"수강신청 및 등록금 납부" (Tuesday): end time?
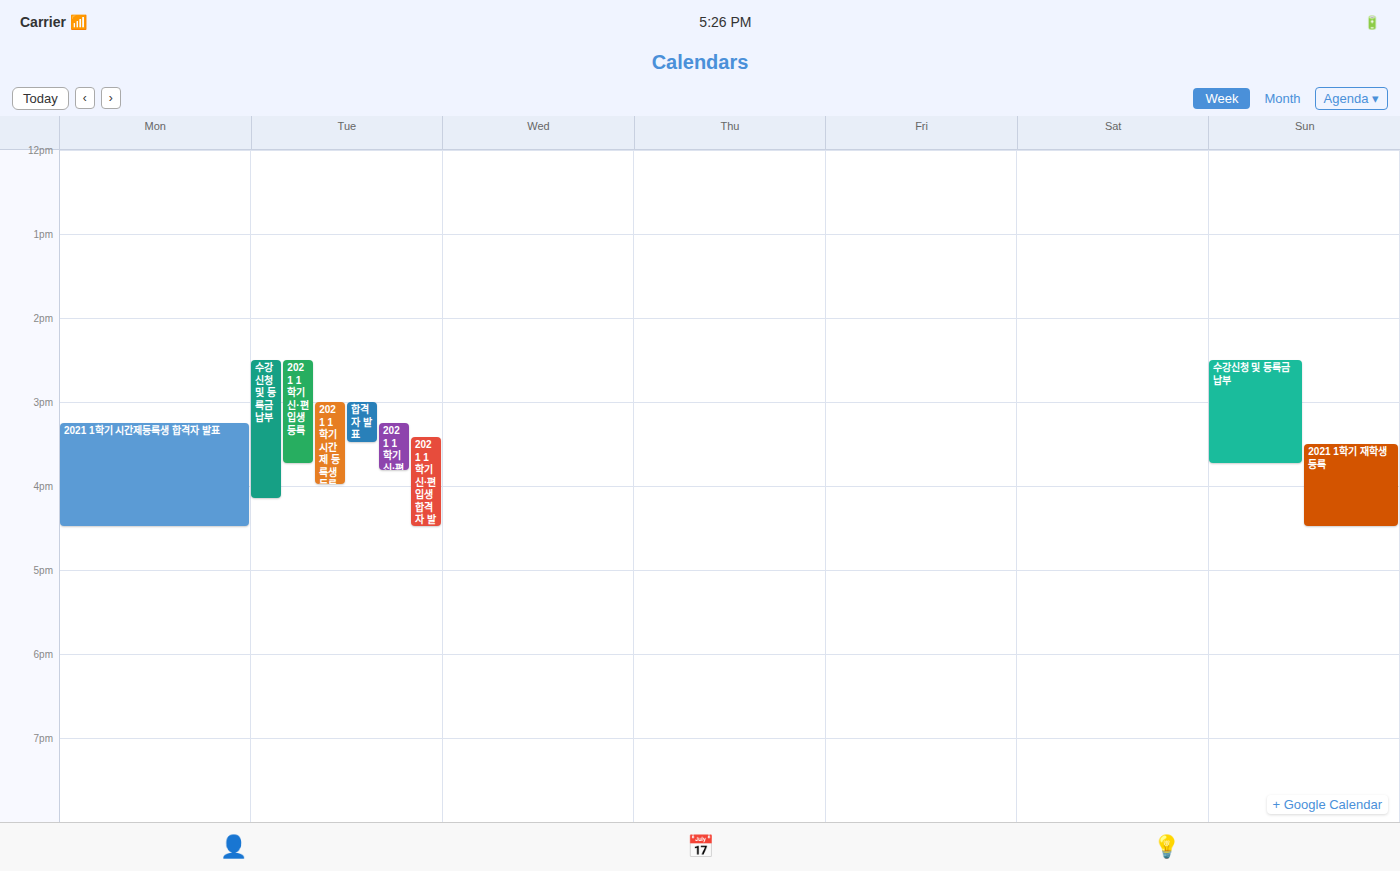
4:10 PM